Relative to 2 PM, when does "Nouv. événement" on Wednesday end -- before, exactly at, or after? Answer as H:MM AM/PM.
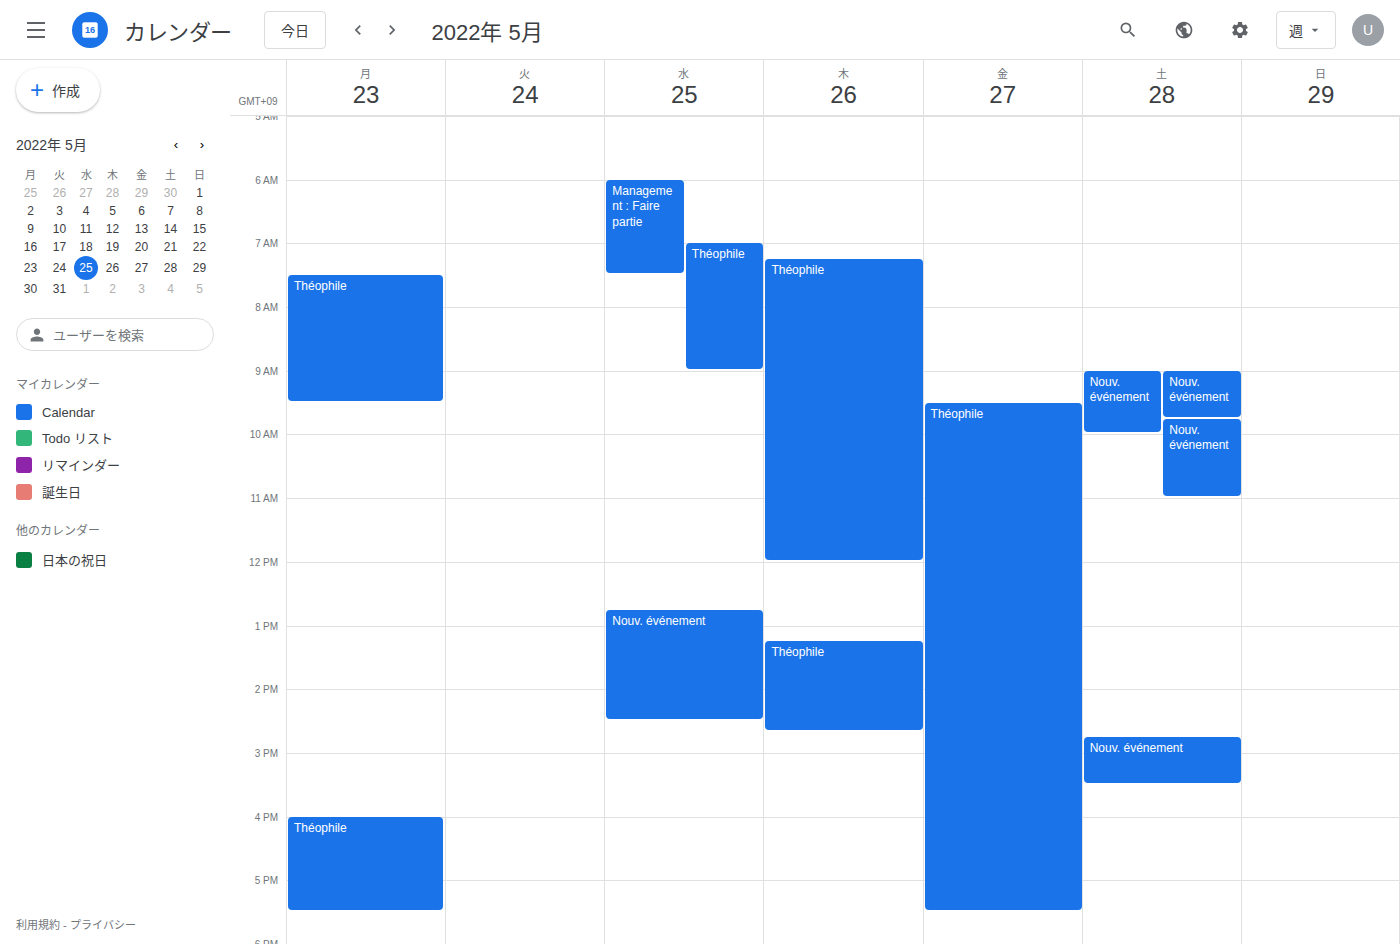
2:30 PM -- after 2 PM, 30 minutes below the 2 PM line.